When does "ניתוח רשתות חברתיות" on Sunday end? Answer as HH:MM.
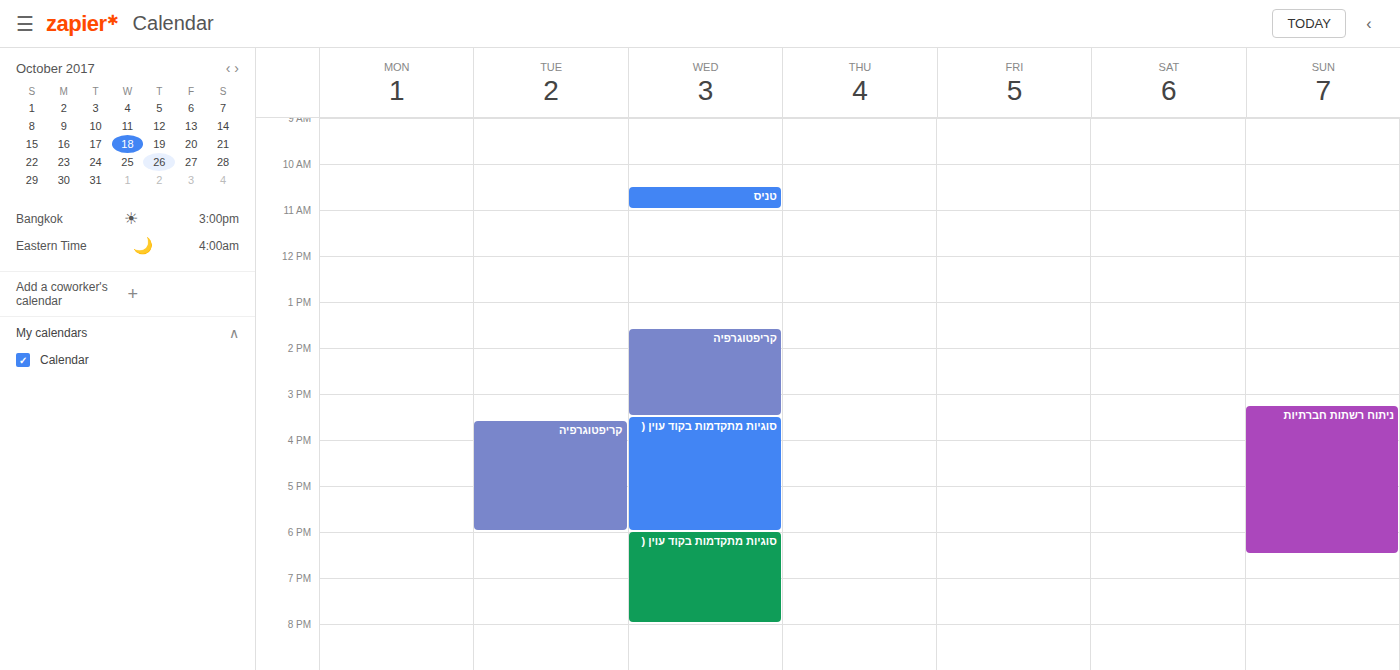
18:30